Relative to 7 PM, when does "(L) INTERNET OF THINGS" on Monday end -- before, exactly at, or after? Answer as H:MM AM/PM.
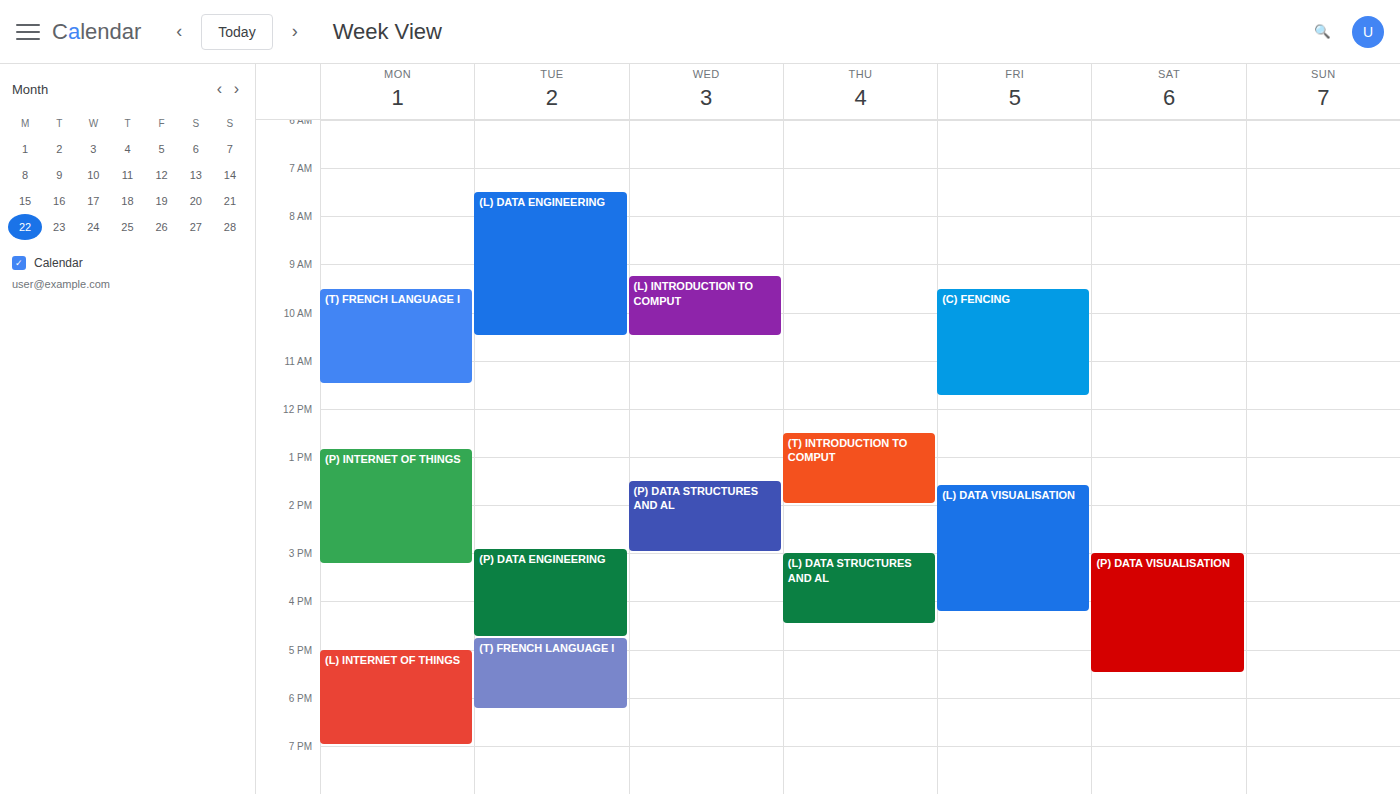
7:00 PM -- exactly at 7 PM, on the 7 PM line.